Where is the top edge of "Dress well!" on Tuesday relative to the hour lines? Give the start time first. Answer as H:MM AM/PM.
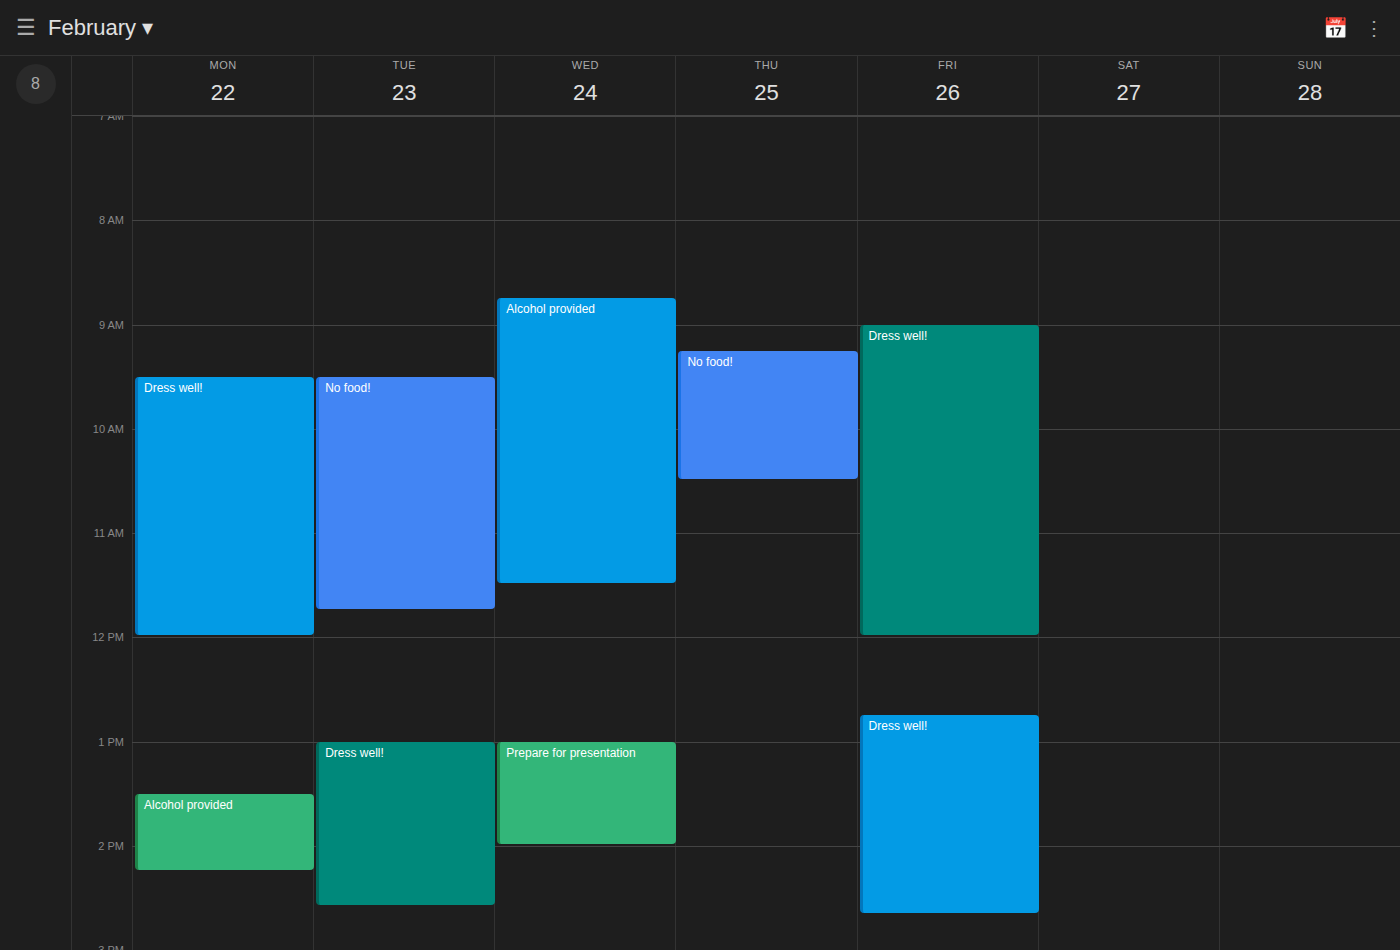
1:00 PM -- exactly on the 1 PM line.